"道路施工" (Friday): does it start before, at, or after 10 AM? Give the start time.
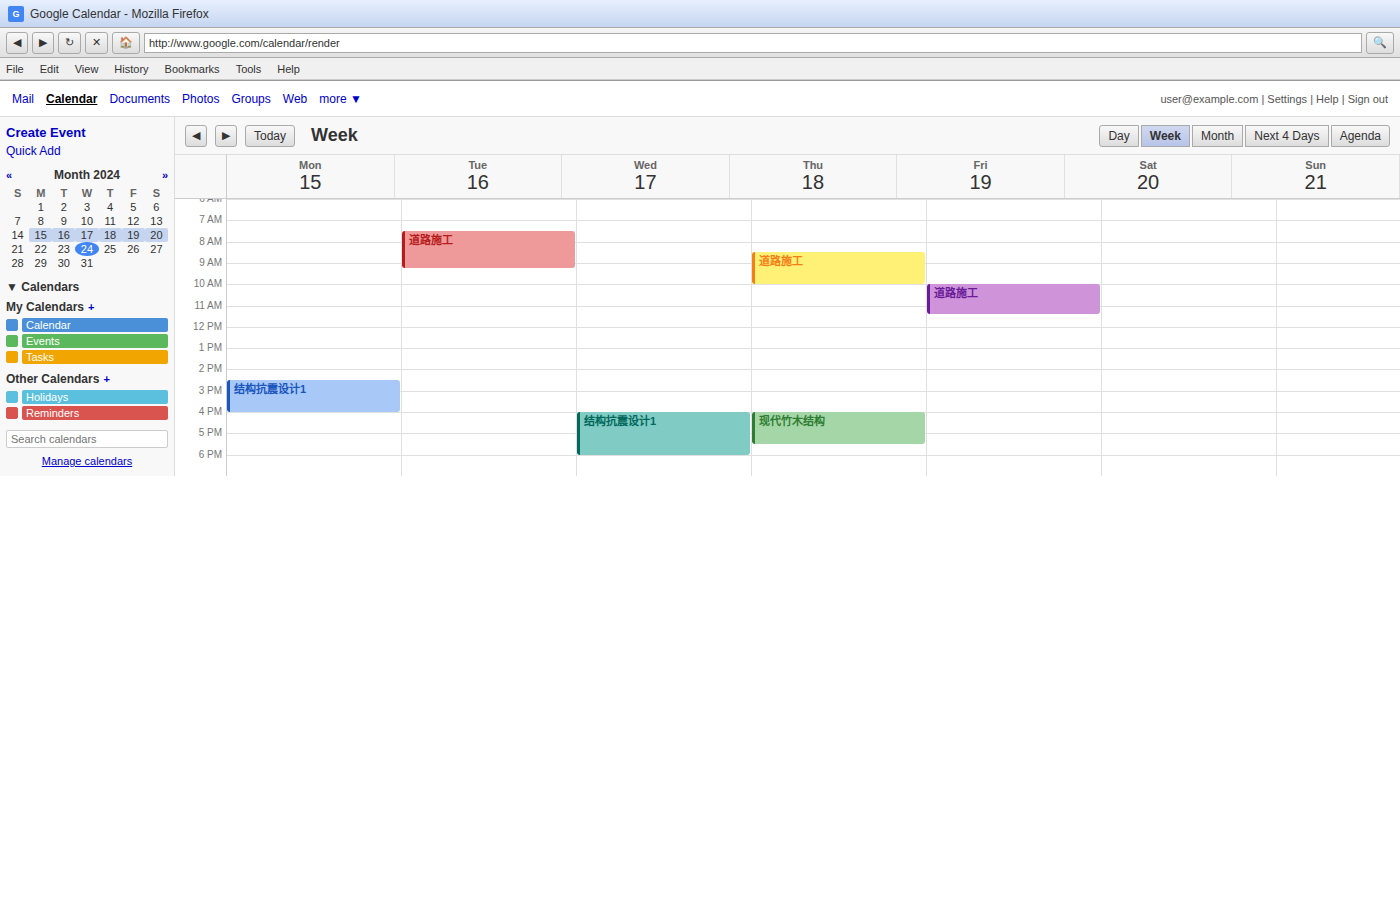
10:00 AM -- exactly at 10 AM, on the 10 AM line.